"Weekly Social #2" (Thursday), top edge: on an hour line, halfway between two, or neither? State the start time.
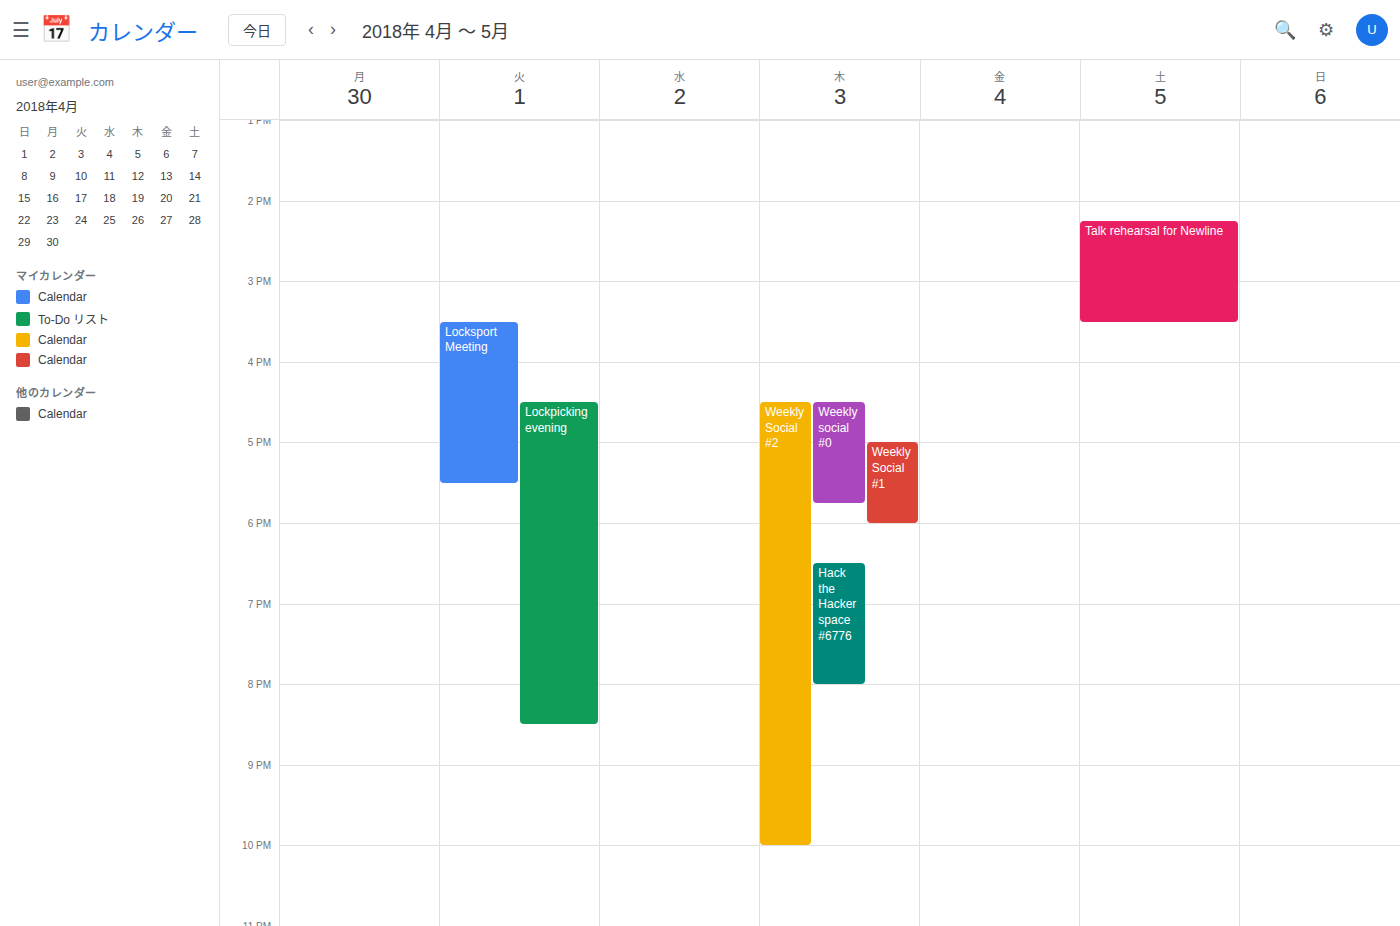
16:30 -- halfway between the 16:00 and 17:00 lines.